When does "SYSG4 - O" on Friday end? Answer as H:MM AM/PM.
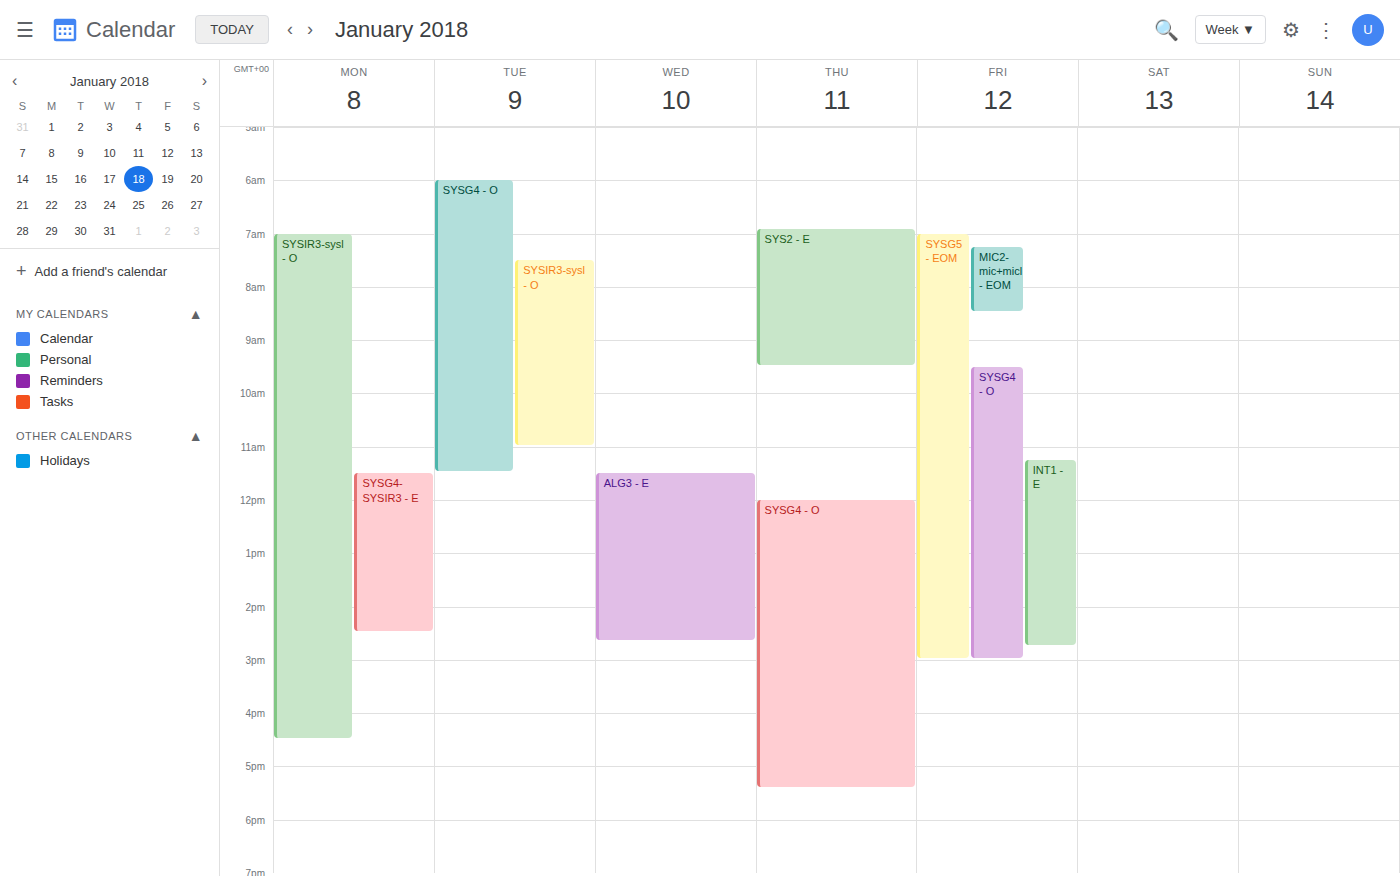
3:00 PM